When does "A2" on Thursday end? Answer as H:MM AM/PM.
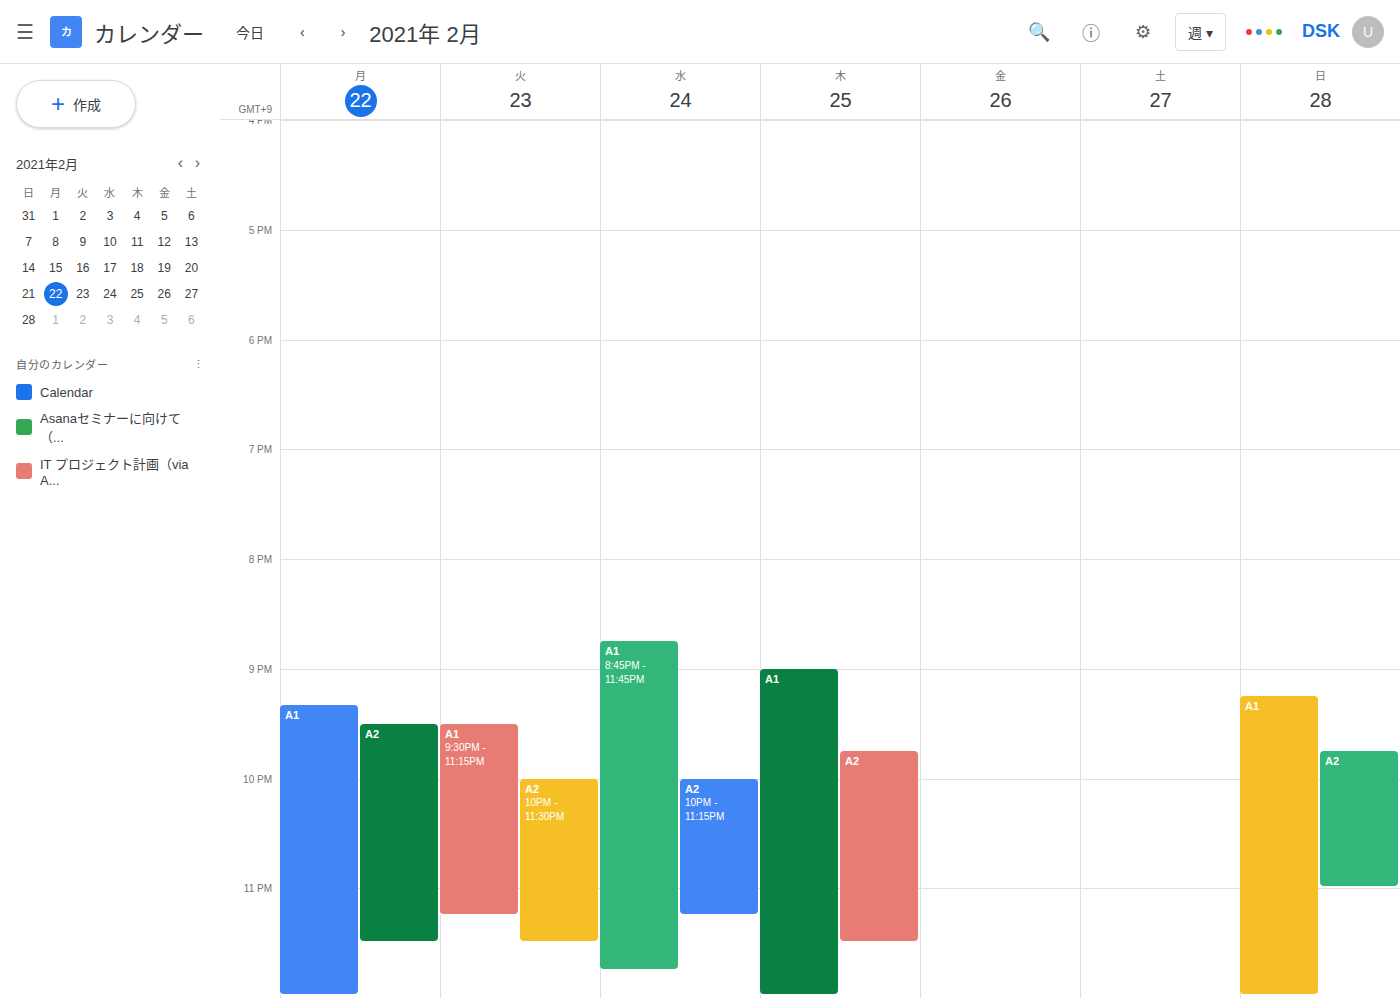
11:30 PM